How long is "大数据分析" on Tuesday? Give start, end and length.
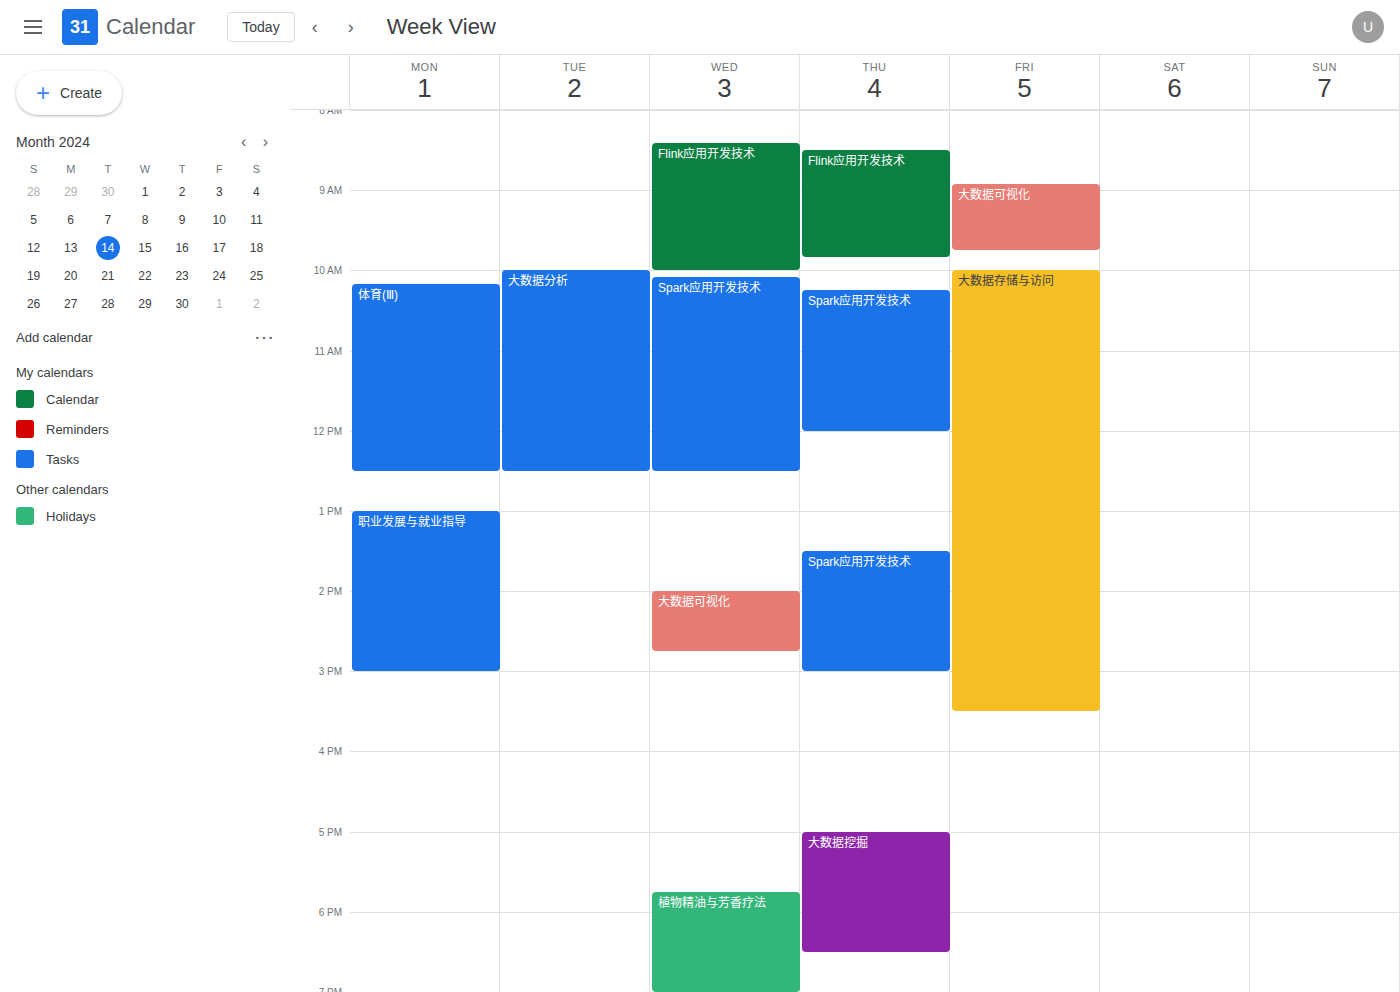
10:00 AM to 12:30 PM, 2 hours 30 minutes